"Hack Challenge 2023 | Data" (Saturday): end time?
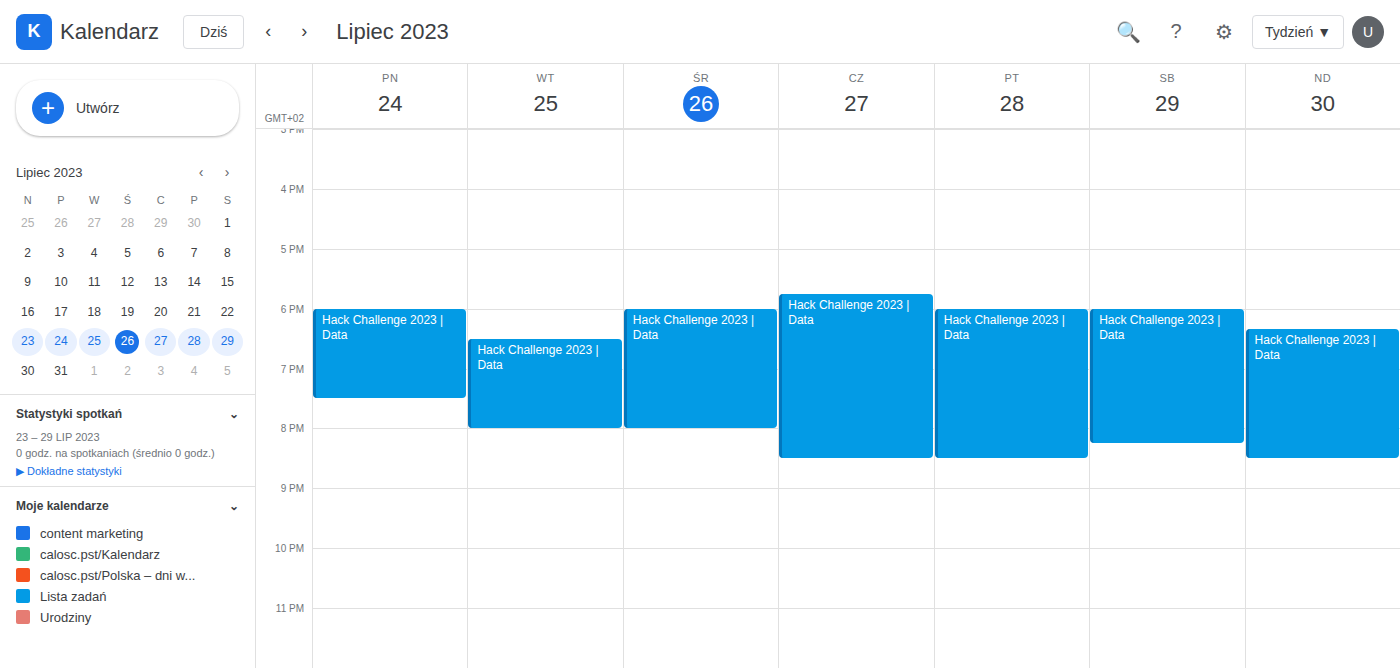
8:15 PM